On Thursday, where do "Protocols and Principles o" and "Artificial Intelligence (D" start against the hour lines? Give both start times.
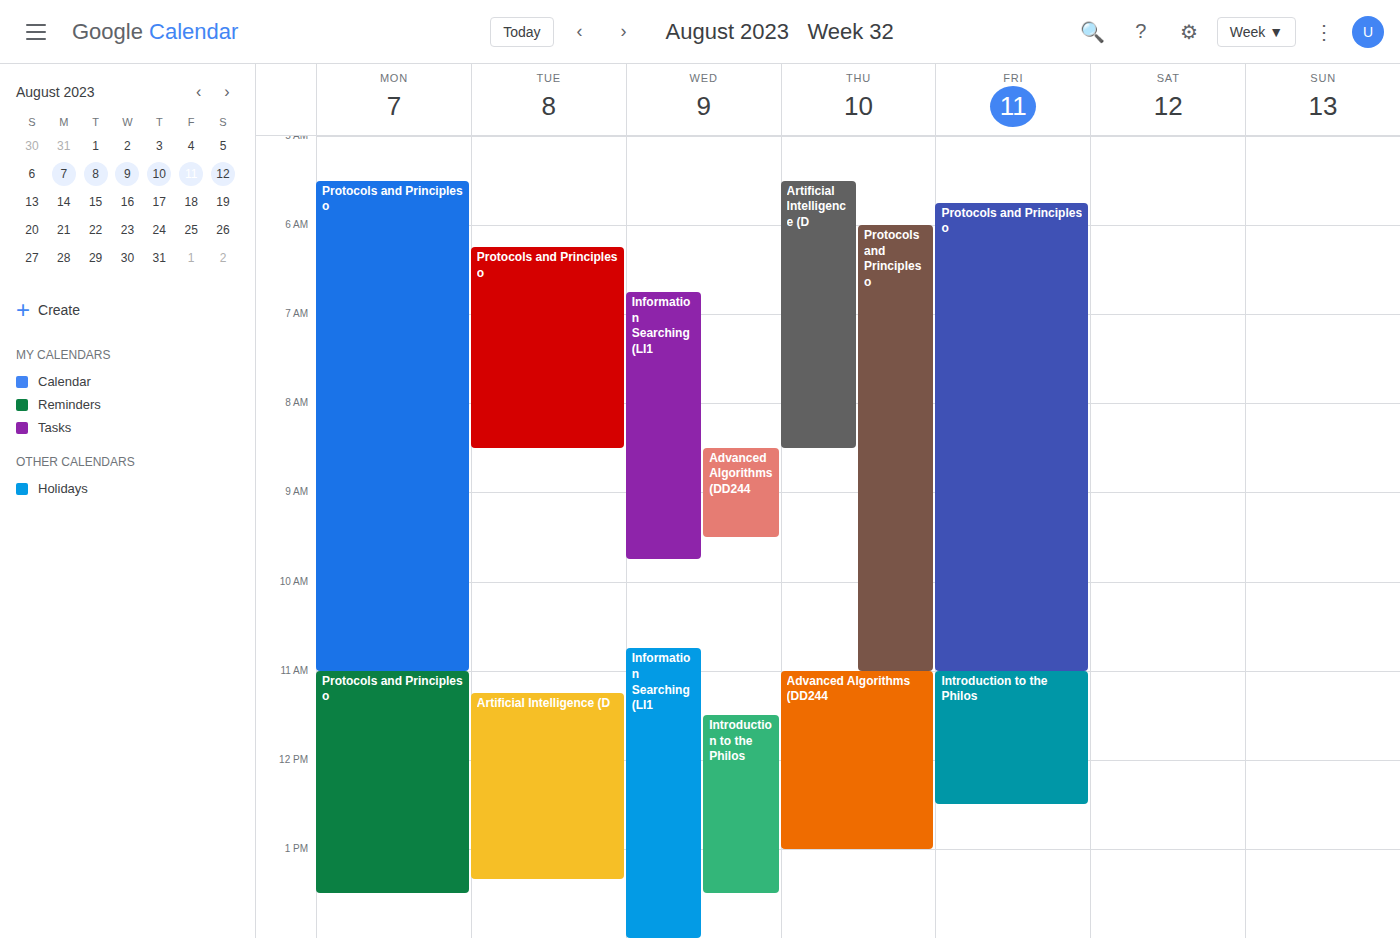
"Protocols and Principles o": 6:00 AM, exactly on the 6 AM line. "Artificial Intelligence (D": 5:30 AM, halfway between the 5 AM and 6 AM lines.